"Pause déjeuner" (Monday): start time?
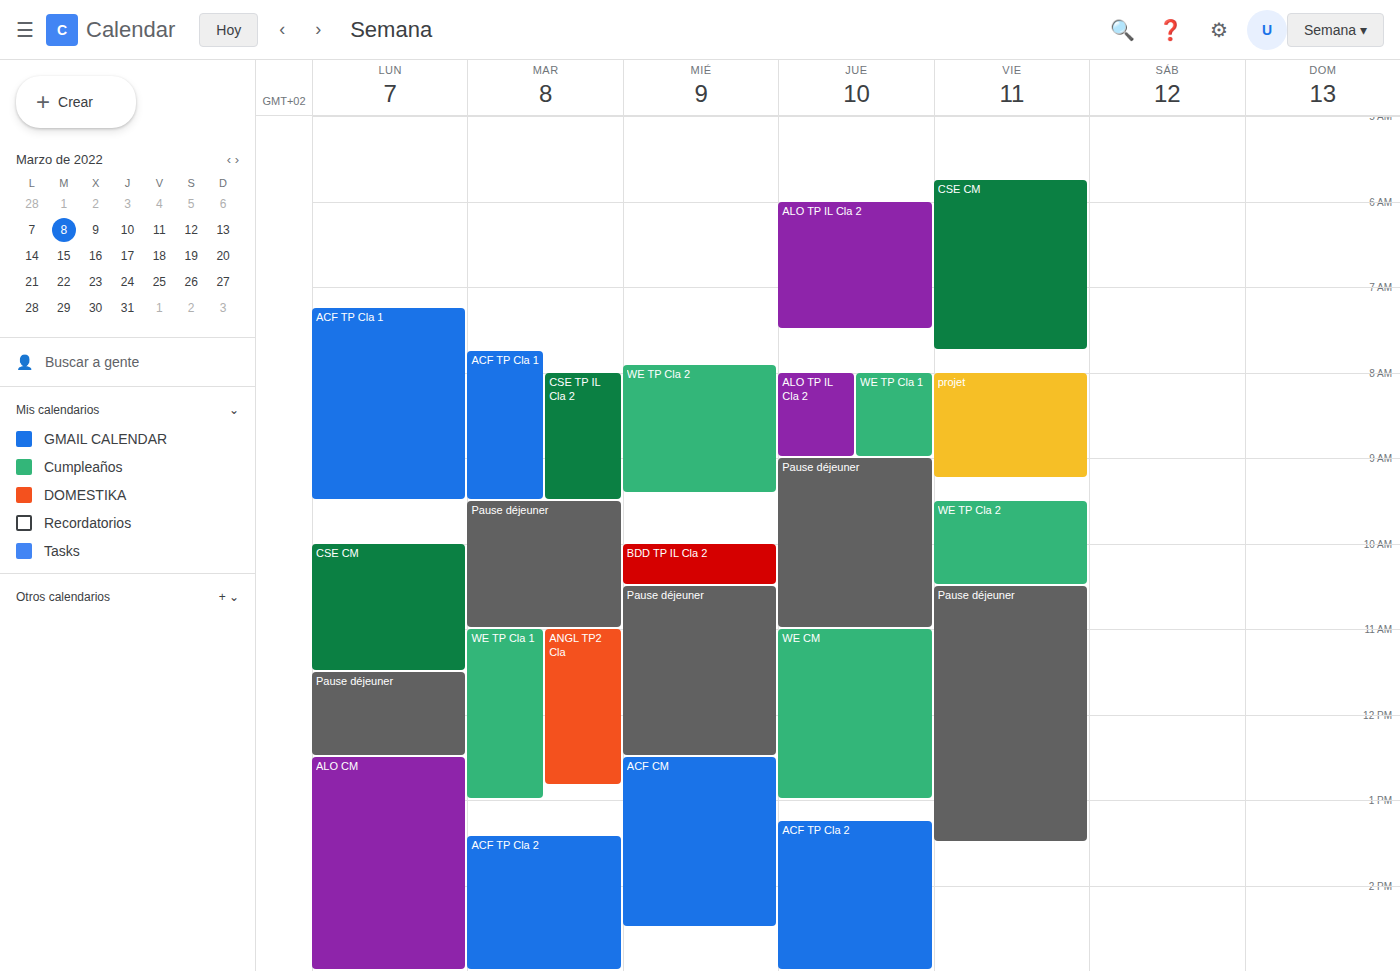
11:30 AM